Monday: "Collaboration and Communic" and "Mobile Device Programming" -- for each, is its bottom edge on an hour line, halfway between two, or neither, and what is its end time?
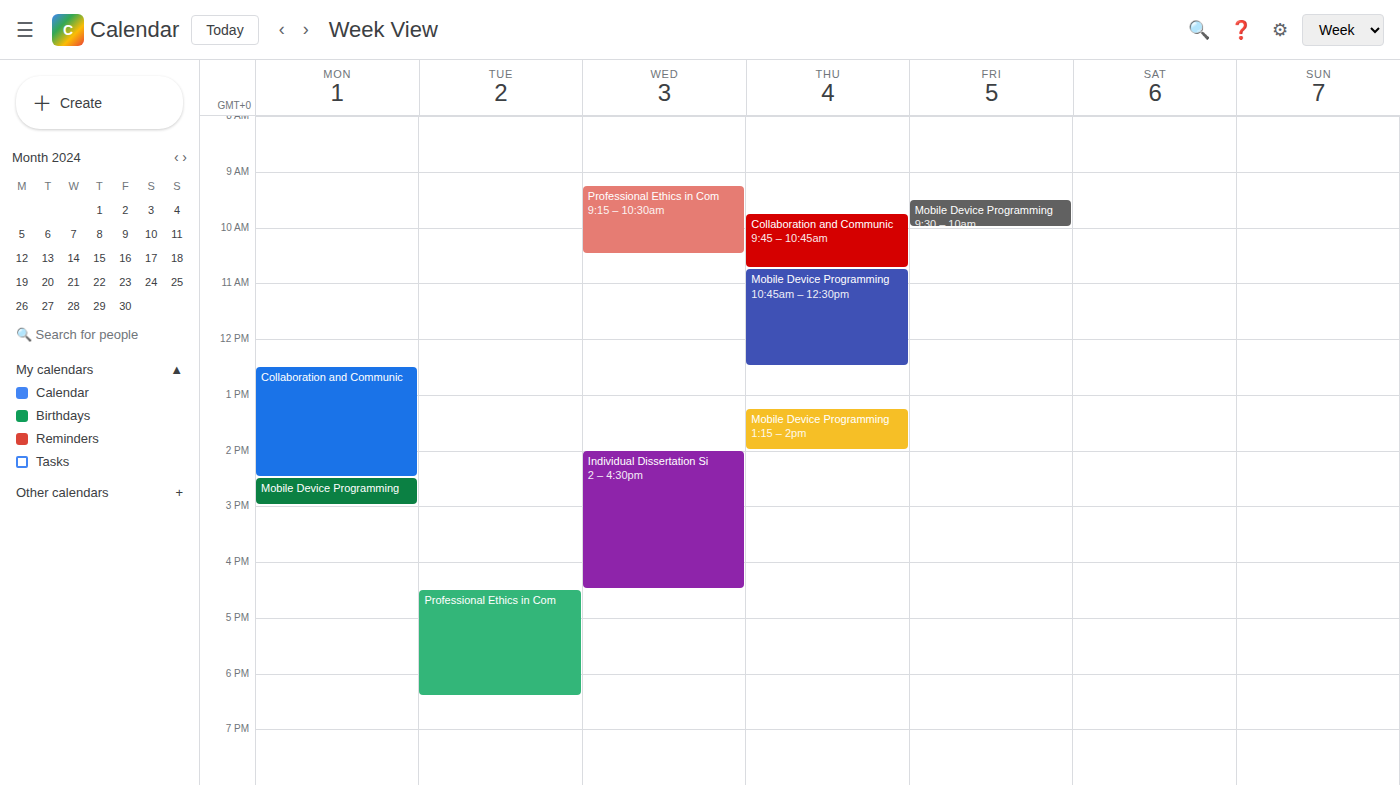
"Collaboration and Communic": 2:30 PM, halfway between the 2 PM and 3 PM lines. "Mobile Device Programming": 3:00 PM, exactly on the 3 PM line.